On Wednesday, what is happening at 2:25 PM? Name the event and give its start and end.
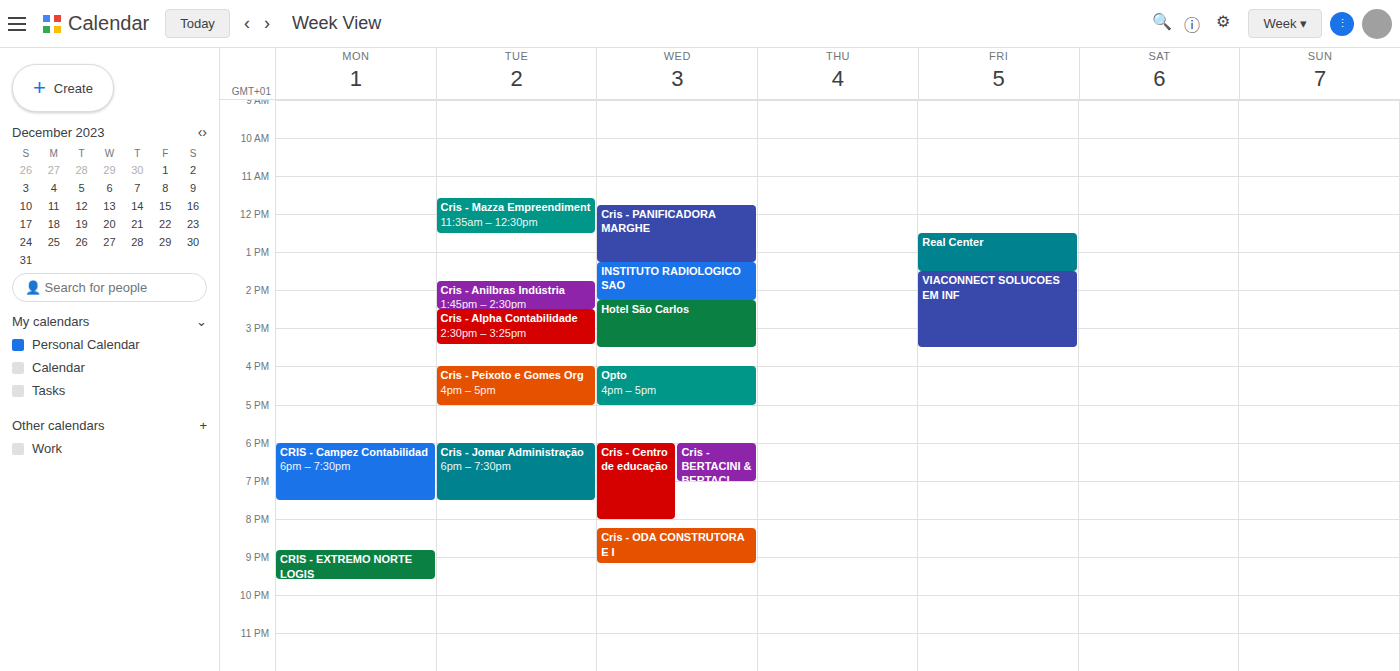
"Hotel São Carlos", 2:15 PM to 3:30 PM